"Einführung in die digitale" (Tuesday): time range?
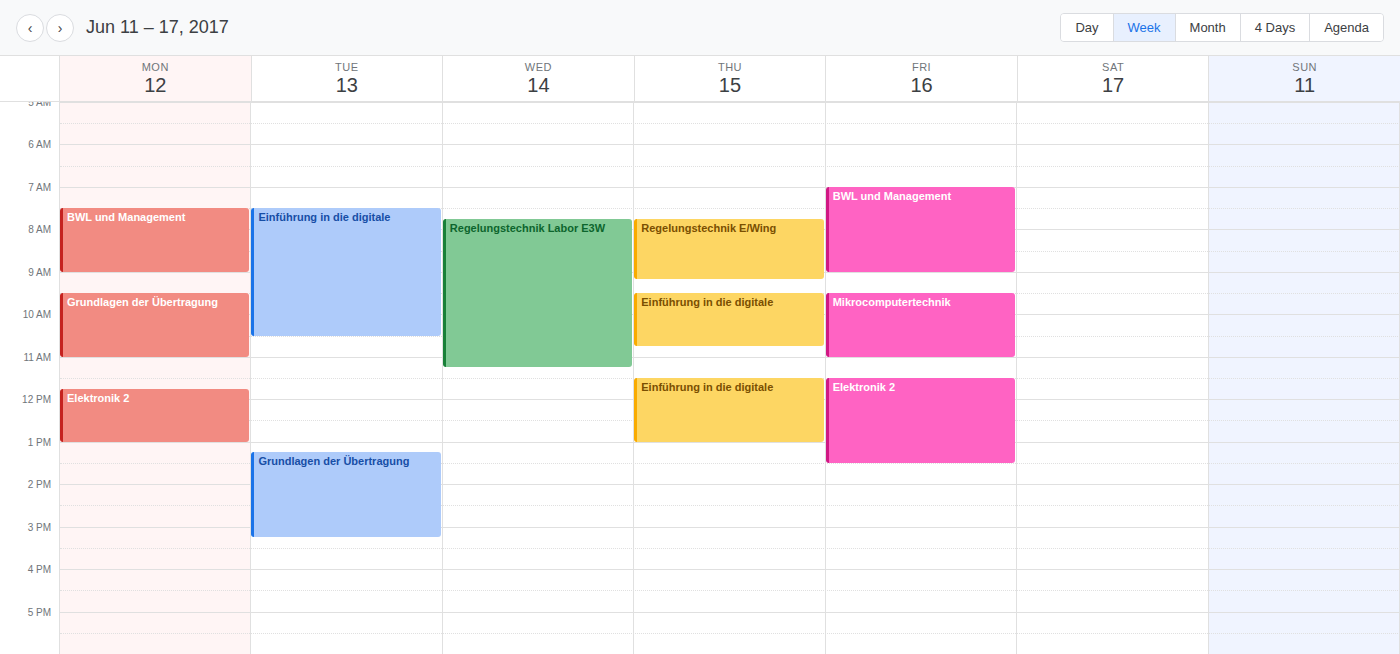
7:30 AM to 10:30 AM